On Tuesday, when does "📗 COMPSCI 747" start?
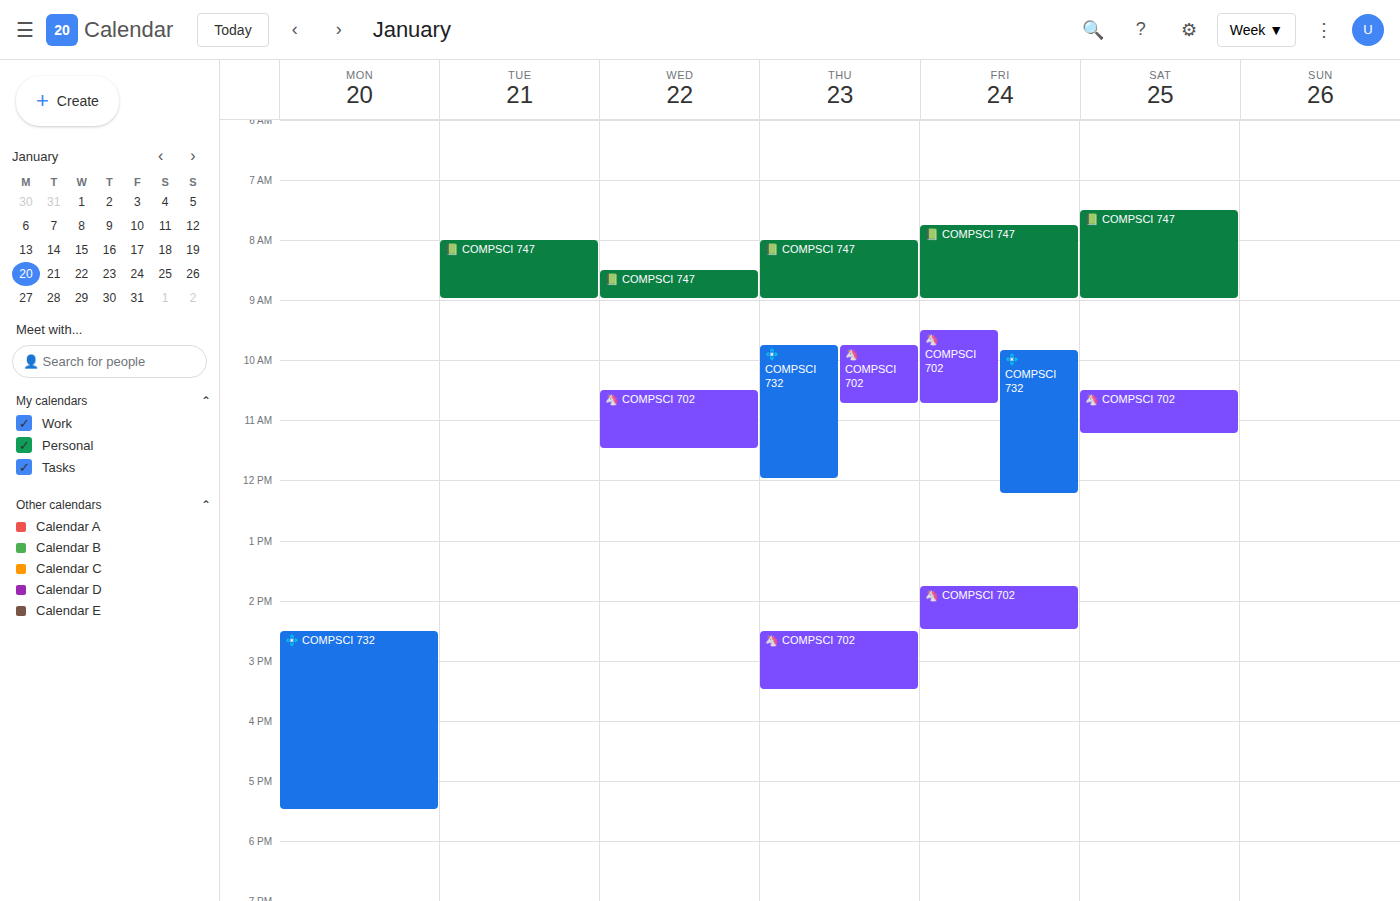
8:00 AM